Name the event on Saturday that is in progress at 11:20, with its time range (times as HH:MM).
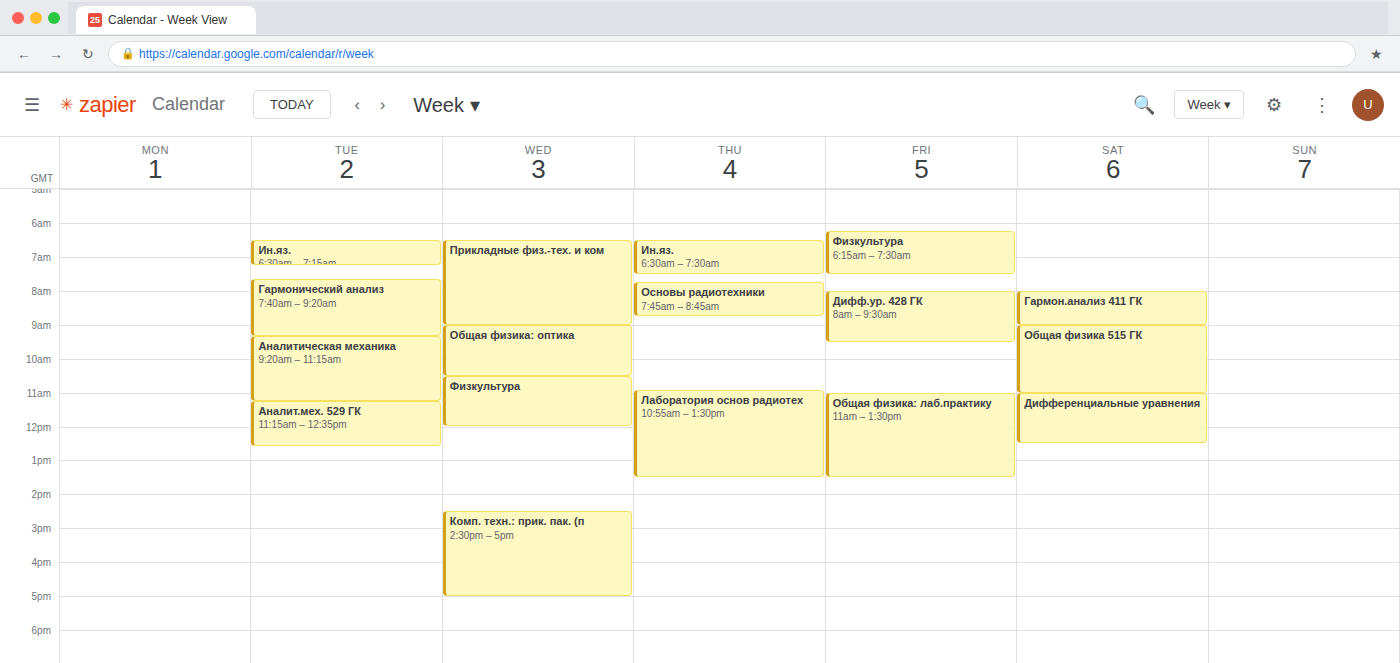
"Дифференциальные уравнения", 11:00 to 12:30